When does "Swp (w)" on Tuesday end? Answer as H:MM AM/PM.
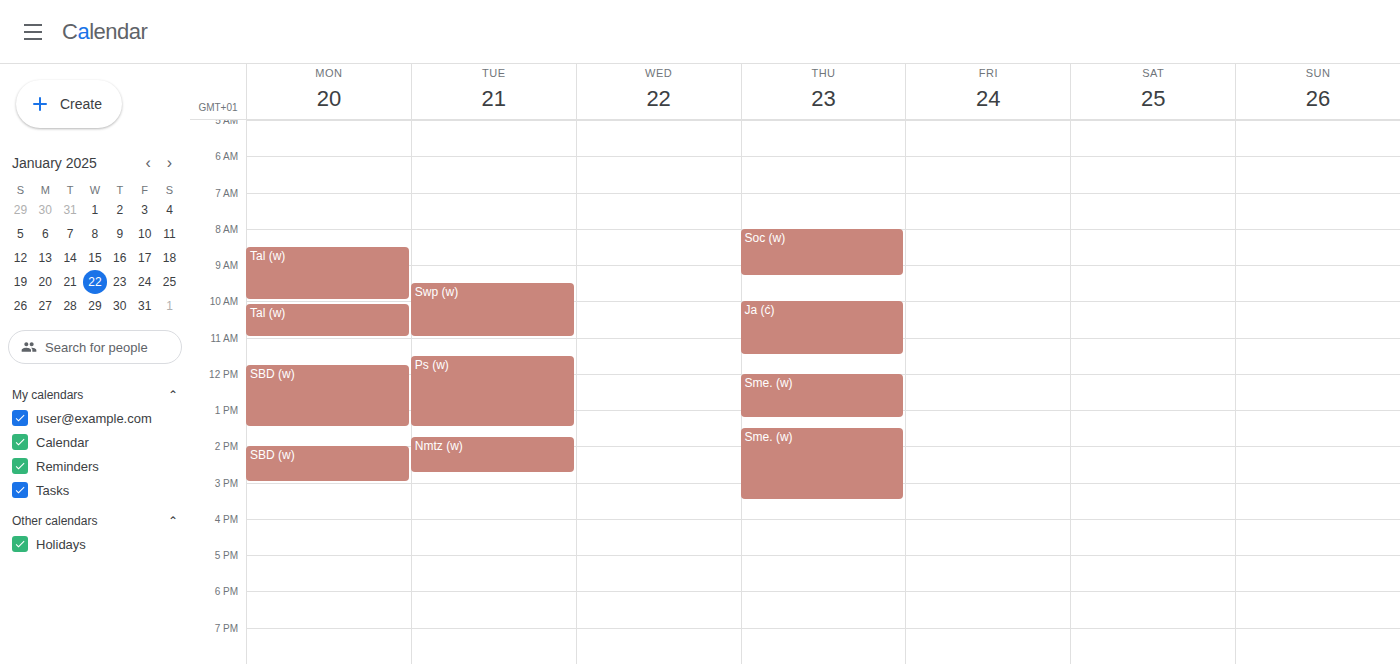
11:00 AM